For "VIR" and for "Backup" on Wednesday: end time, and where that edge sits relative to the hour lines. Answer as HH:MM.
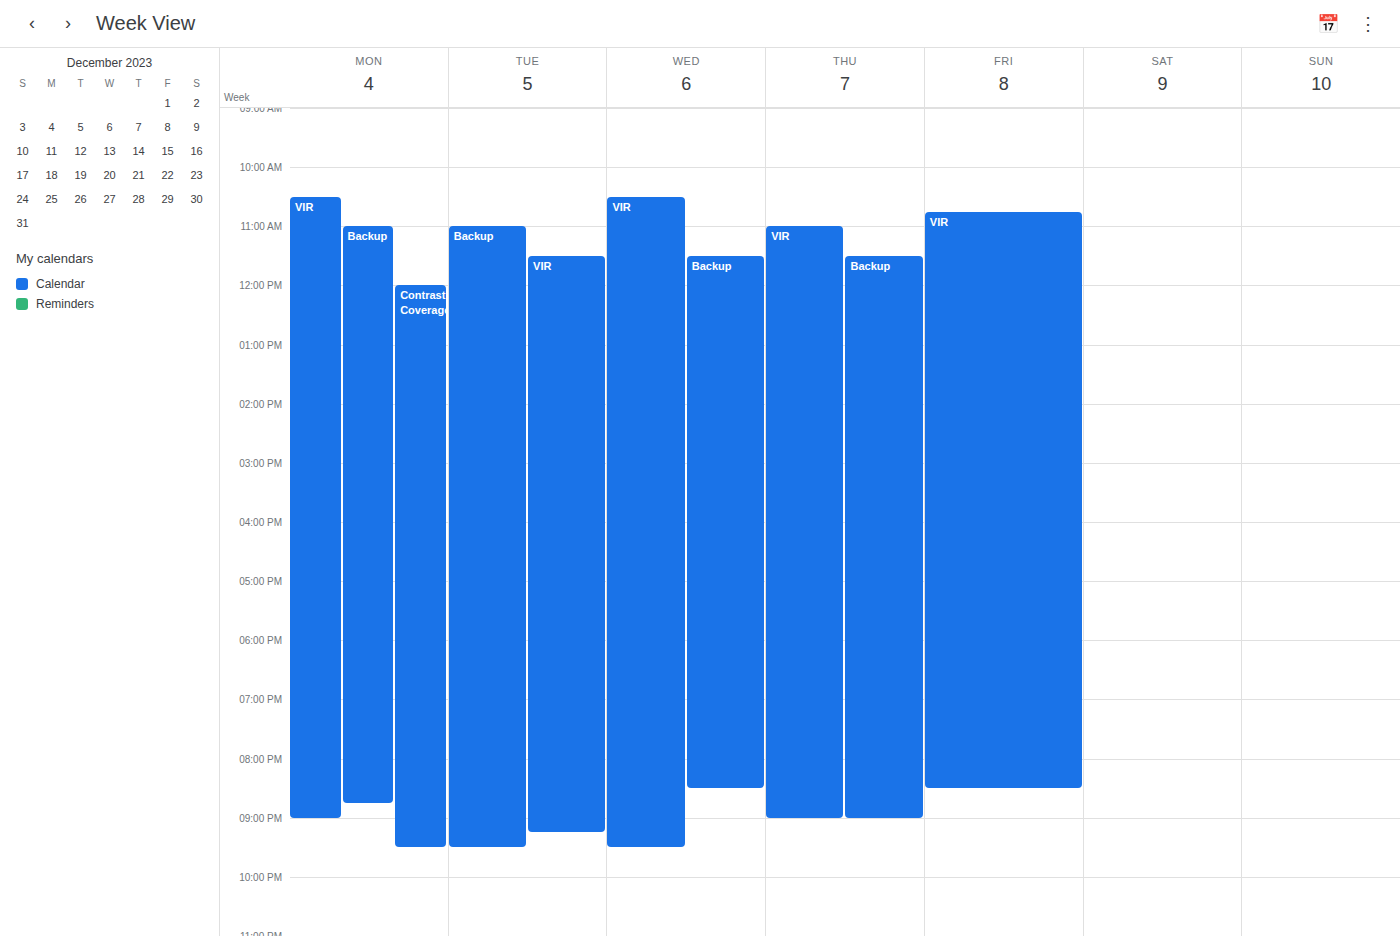
"VIR": 21:30, halfway between the 21:00 and 22:00 lines. "Backup": 20:30, halfway between the 20:00 and 21:00 lines.